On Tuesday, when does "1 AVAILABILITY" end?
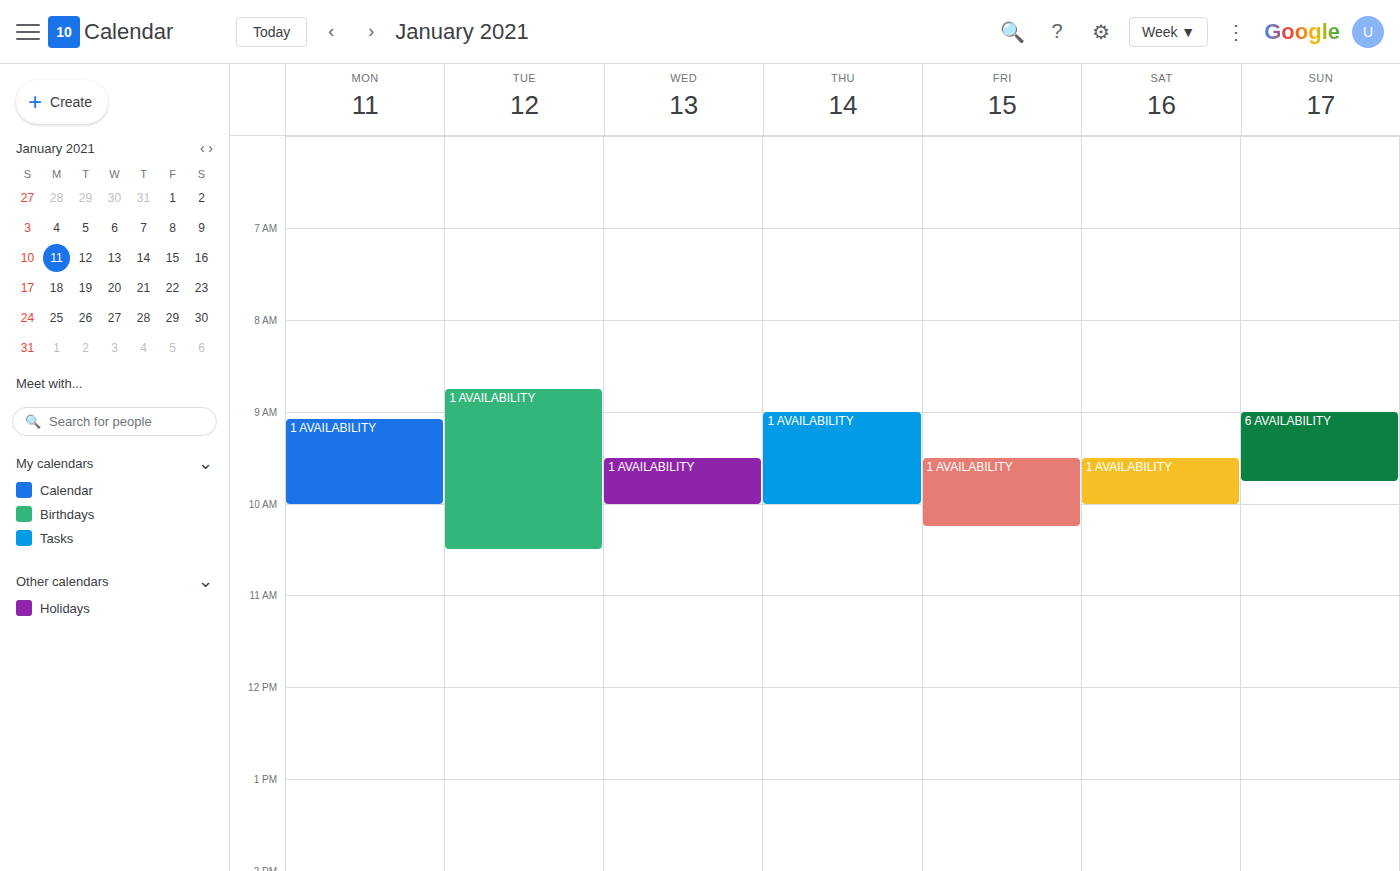
10:30 AM